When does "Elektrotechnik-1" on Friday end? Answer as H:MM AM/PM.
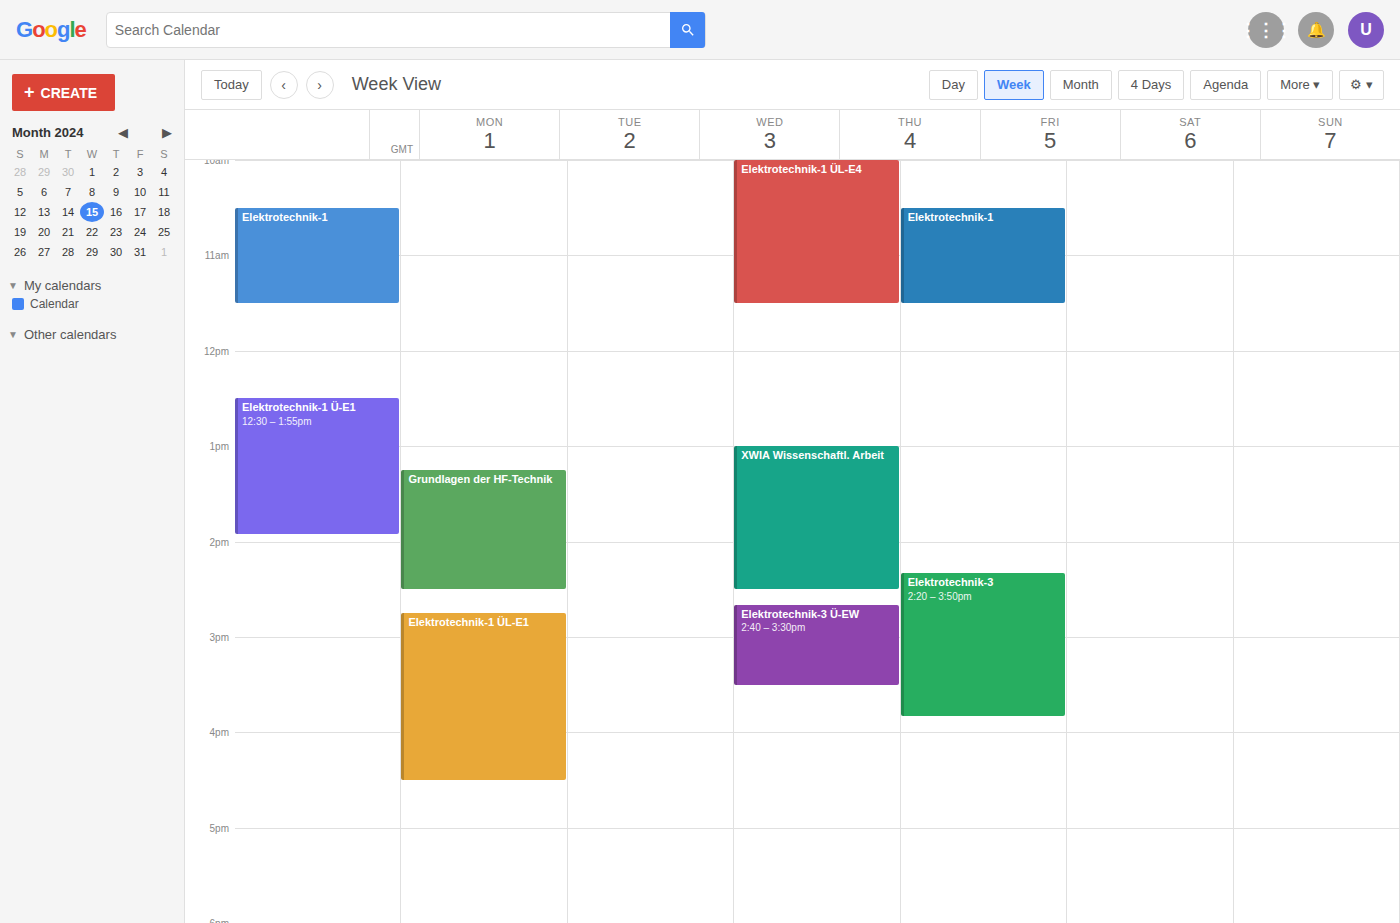
11:30 AM